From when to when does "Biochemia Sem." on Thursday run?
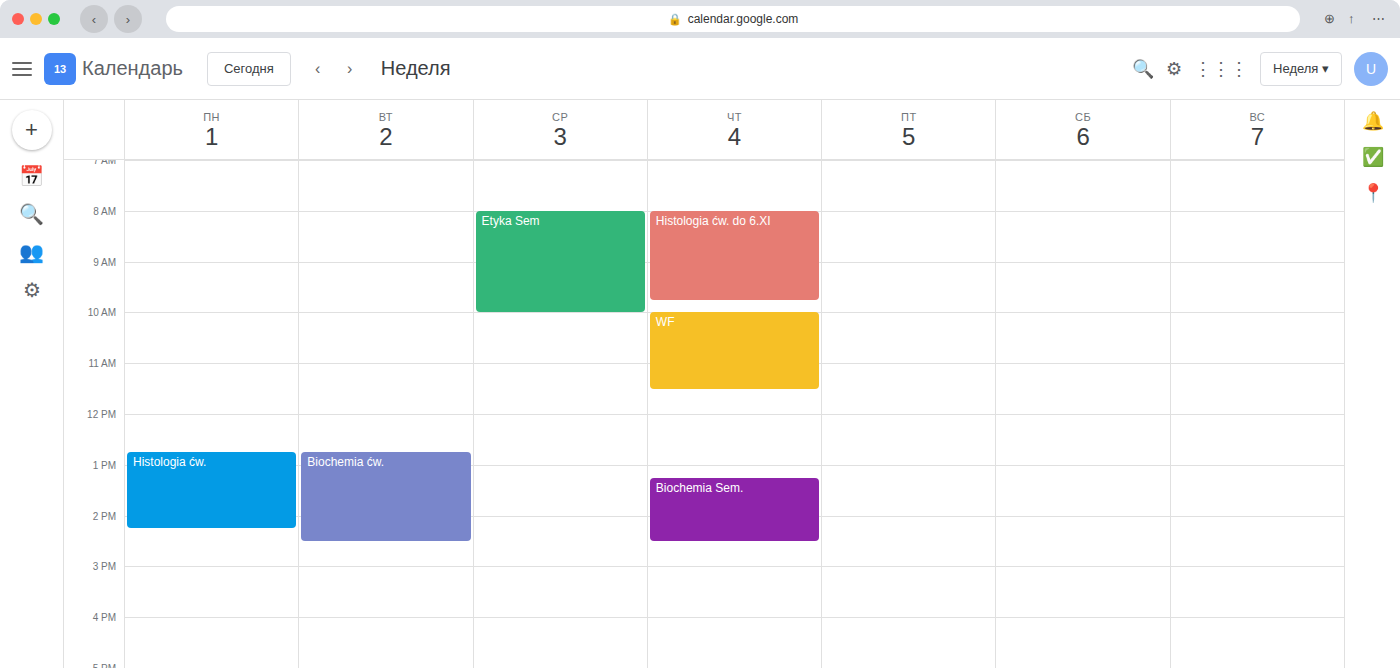
1:15 PM to 2:30 PM